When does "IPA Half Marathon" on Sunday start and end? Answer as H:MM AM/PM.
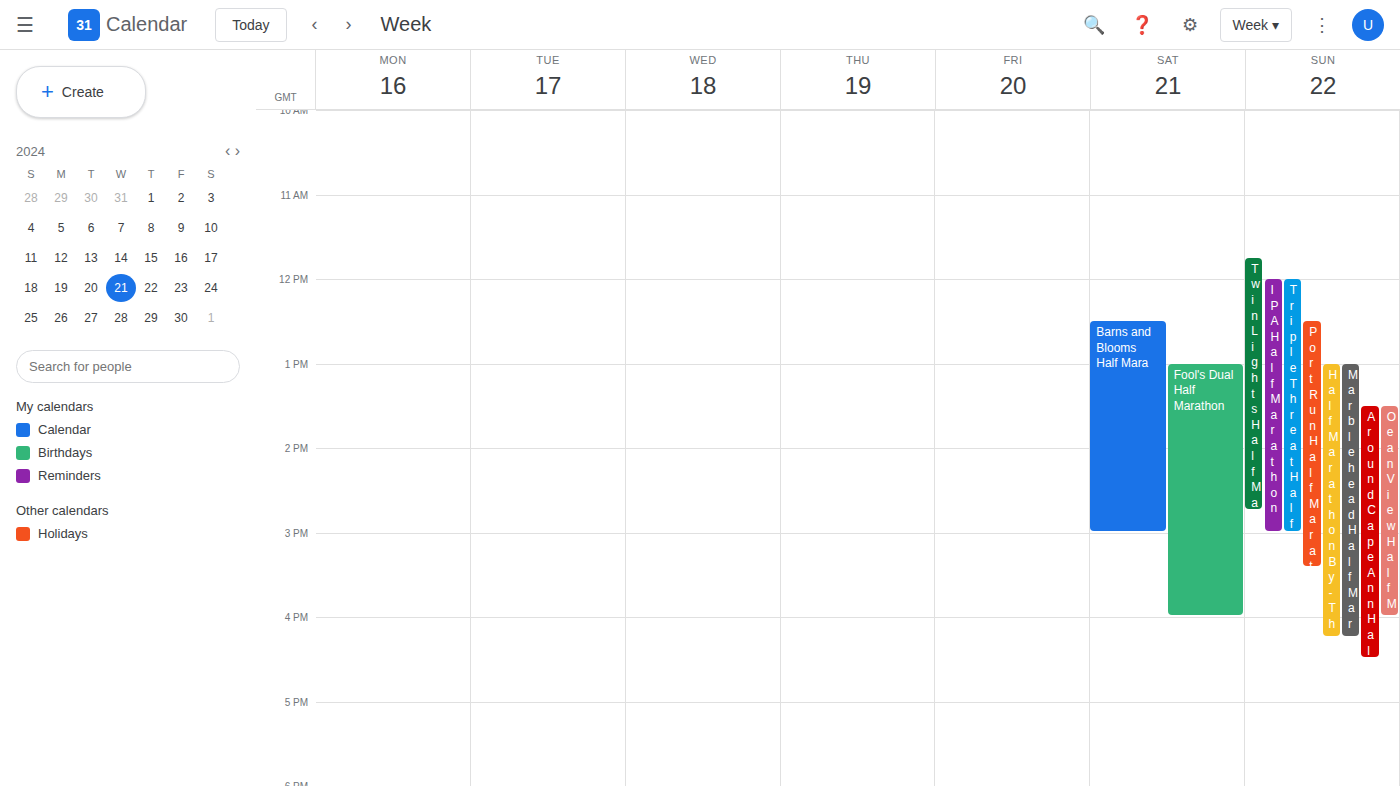
12:00 PM to 3:00 PM